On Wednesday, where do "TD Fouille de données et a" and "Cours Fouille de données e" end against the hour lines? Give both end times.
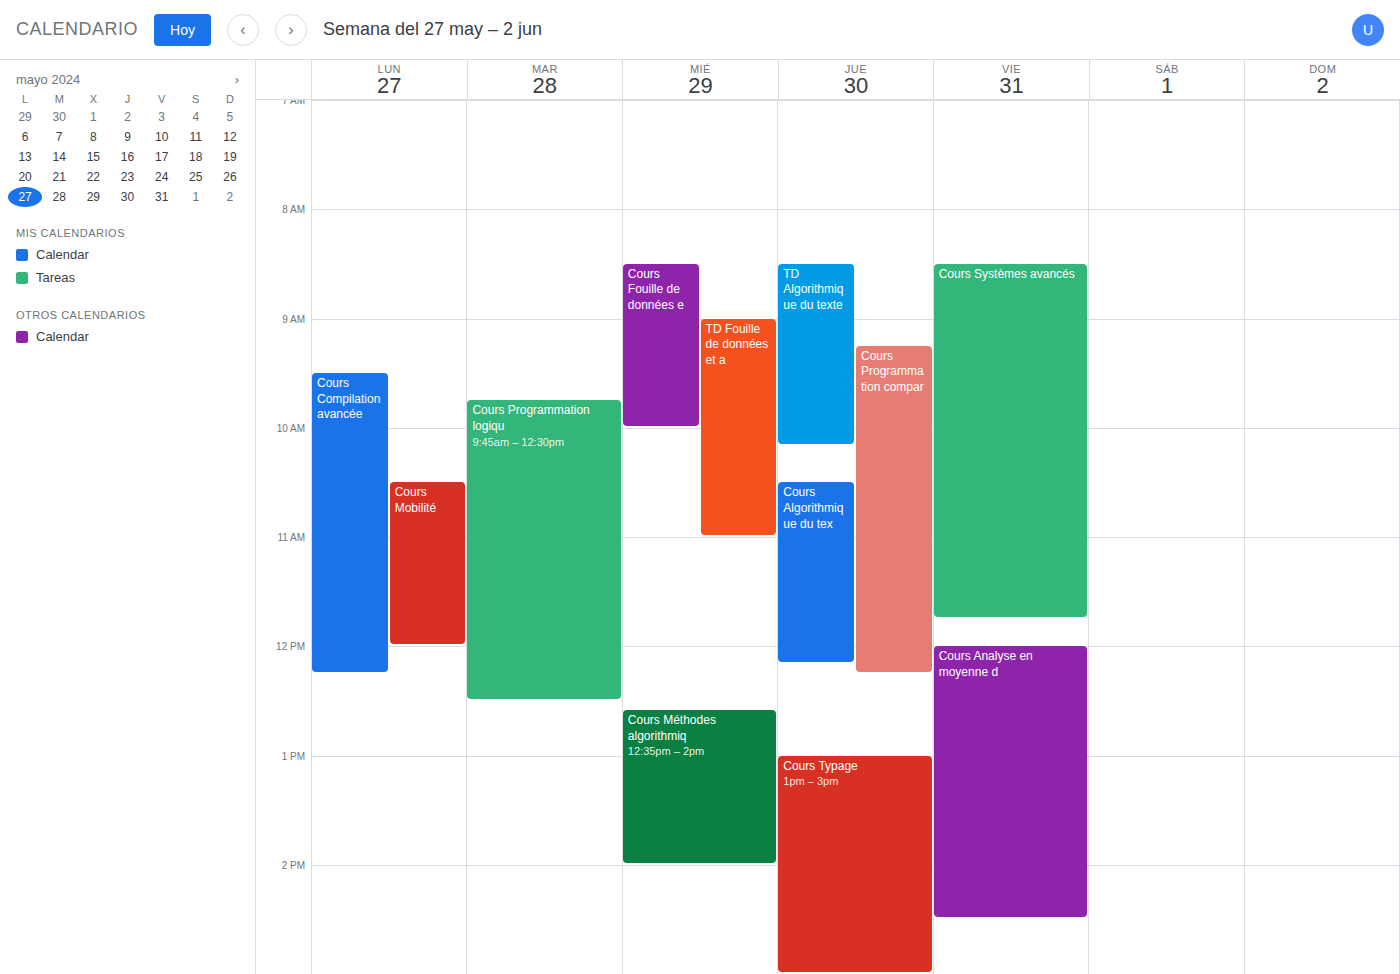
"TD Fouille de données et a": 11:00 AM, exactly on the 11 AM line. "Cours Fouille de données e": 10:00 AM, exactly on the 10 AM line.